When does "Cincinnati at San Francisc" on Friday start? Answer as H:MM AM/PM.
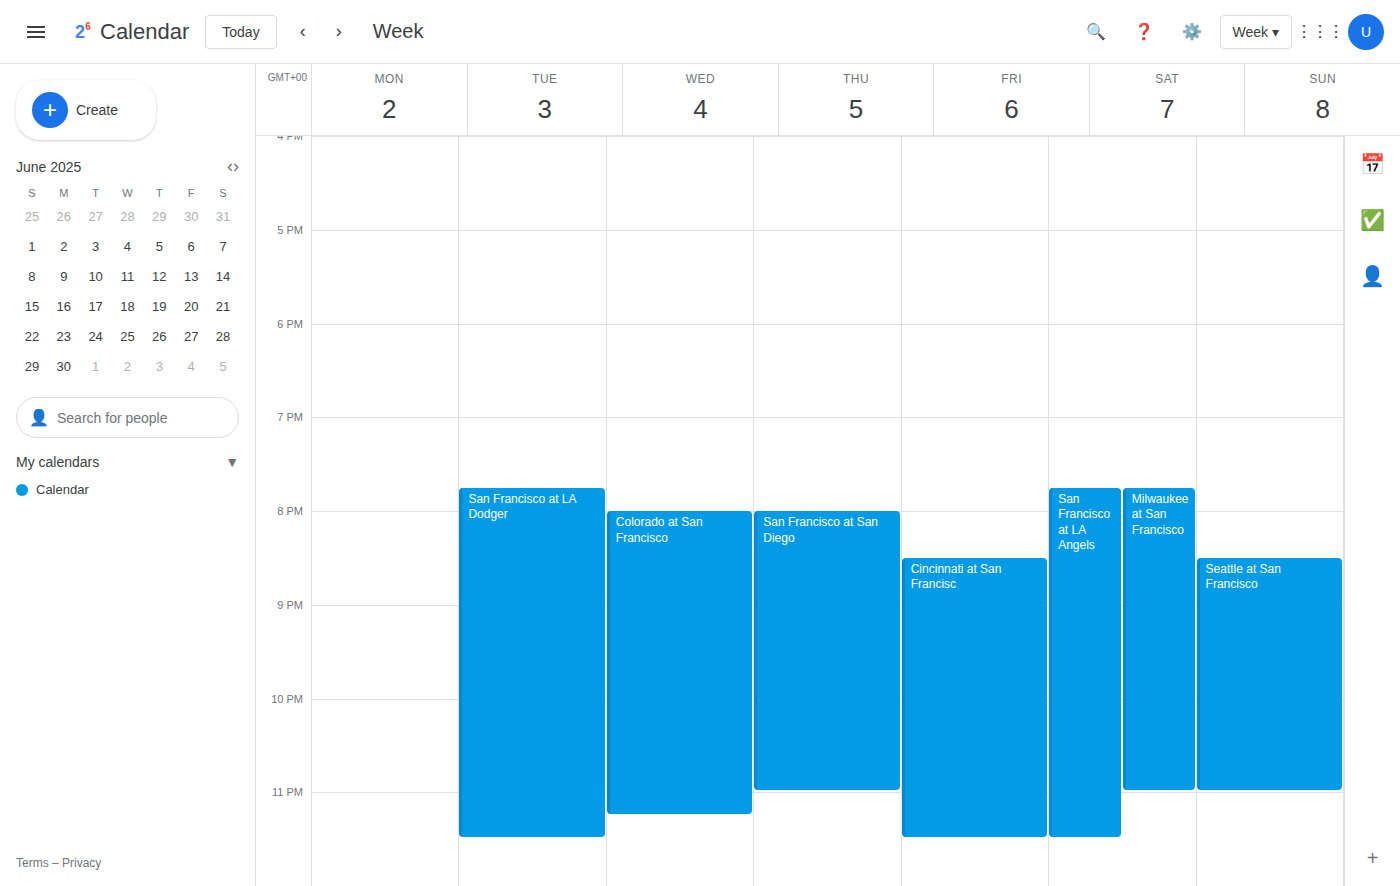
8:30 PM